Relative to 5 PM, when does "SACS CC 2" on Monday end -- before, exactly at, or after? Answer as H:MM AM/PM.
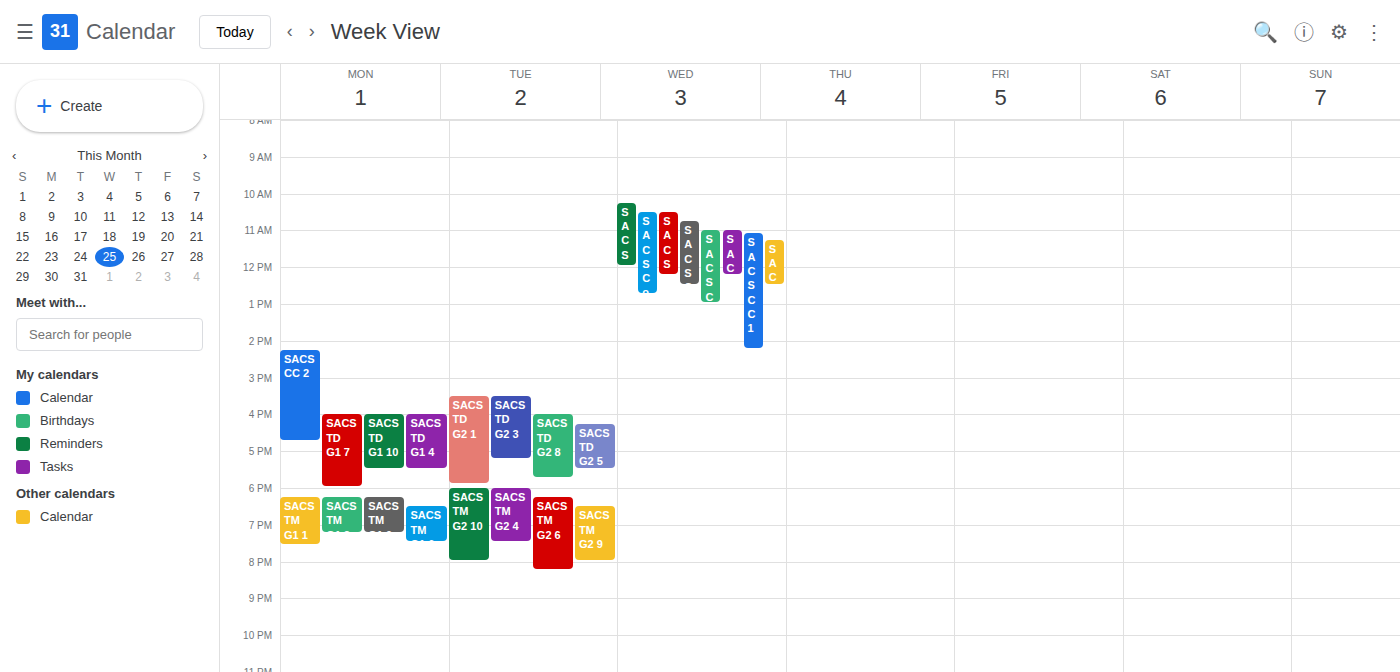
4:45 PM -- before 5 PM, 15 minutes above the 5 PM line.